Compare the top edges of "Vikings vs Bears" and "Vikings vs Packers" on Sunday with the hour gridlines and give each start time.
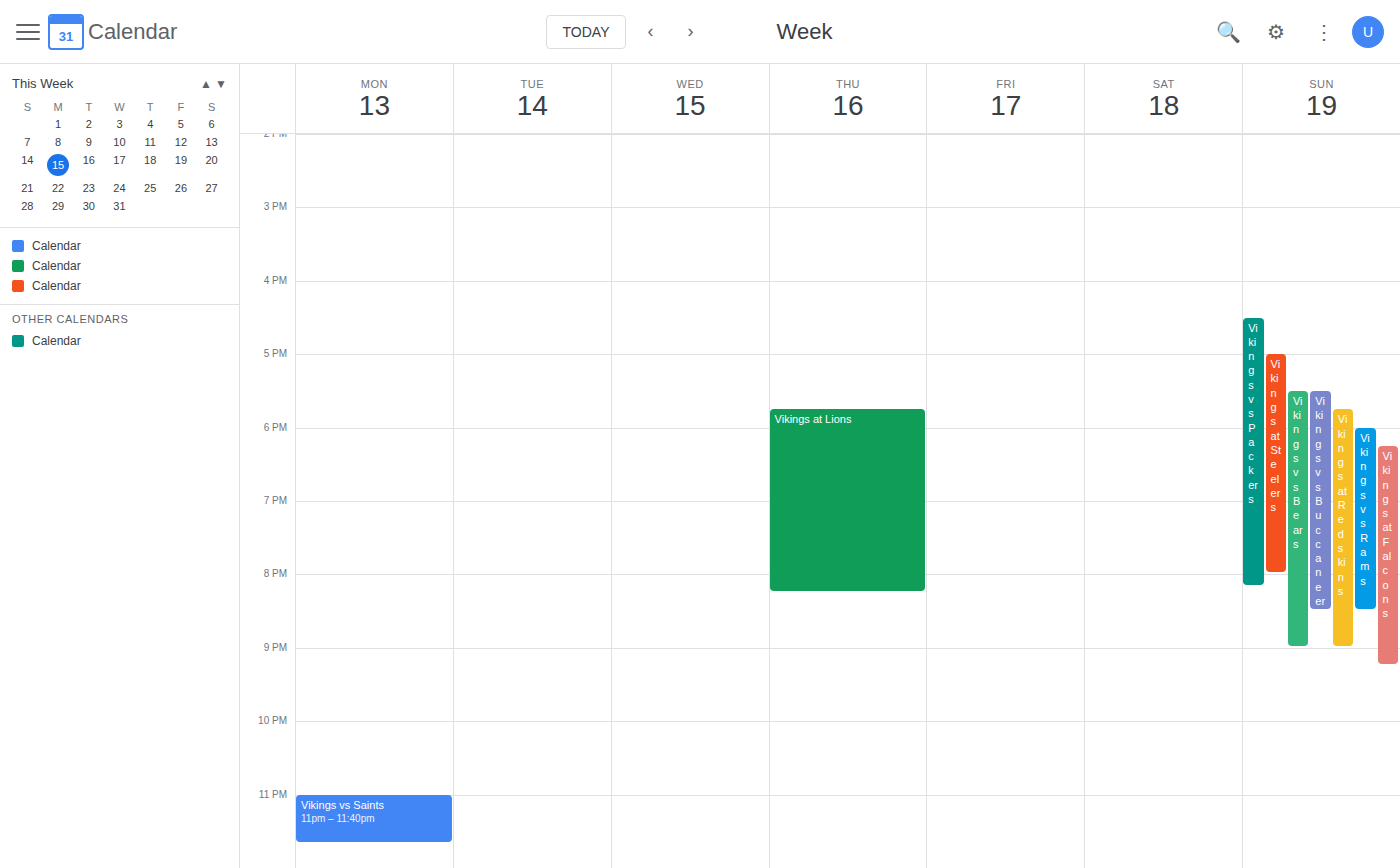
"Vikings vs Bears": 17:30, halfway between the 17:00 and 18:00 lines. "Vikings vs Packers": 16:30, halfway between the 16:00 and 17:00 lines.